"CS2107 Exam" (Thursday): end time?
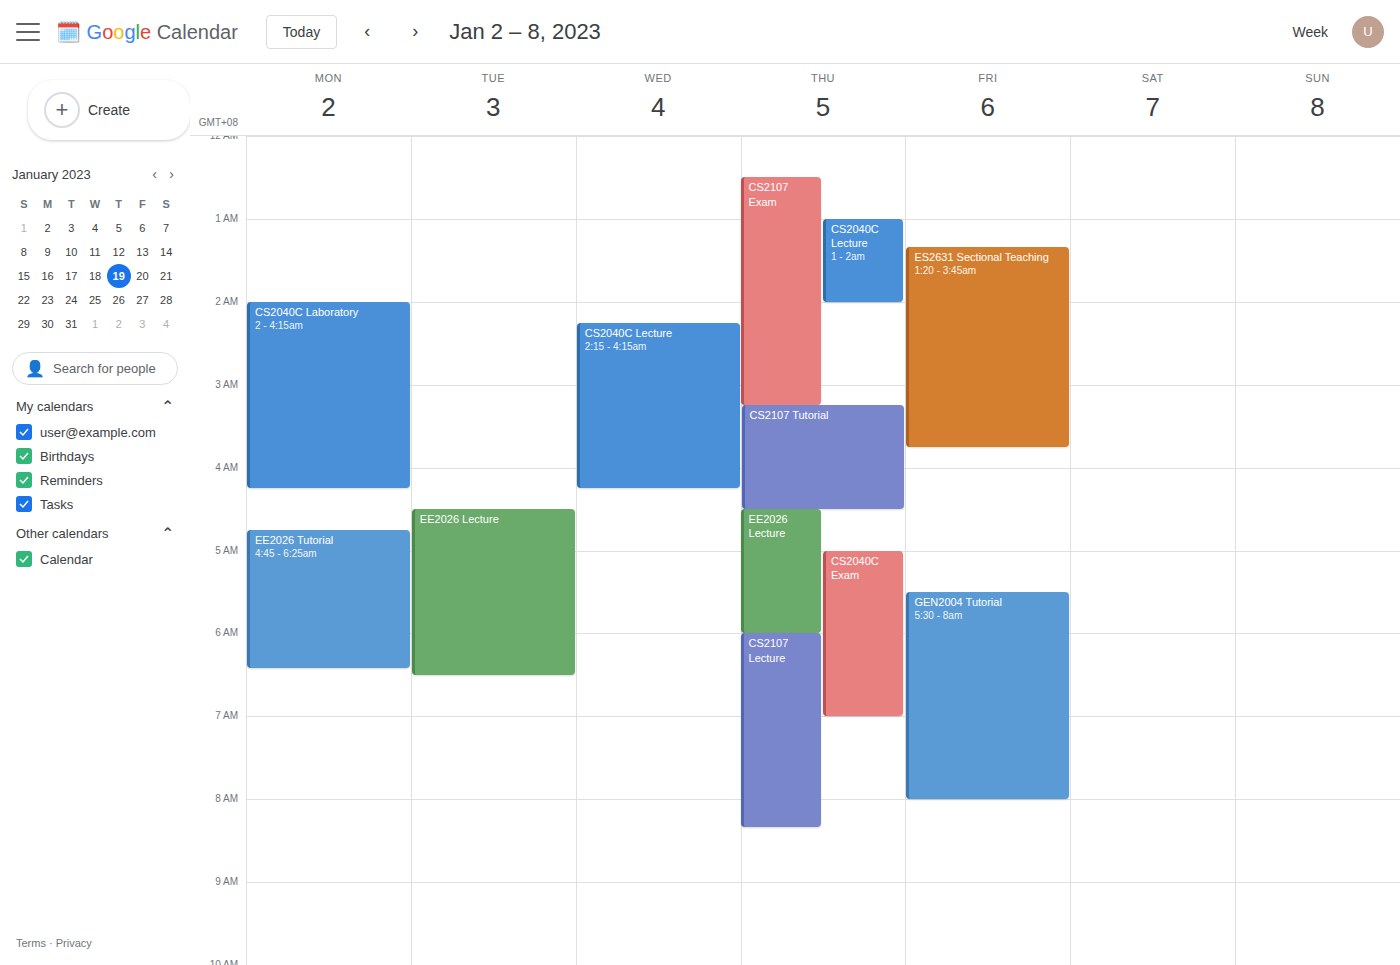
3:15 AM